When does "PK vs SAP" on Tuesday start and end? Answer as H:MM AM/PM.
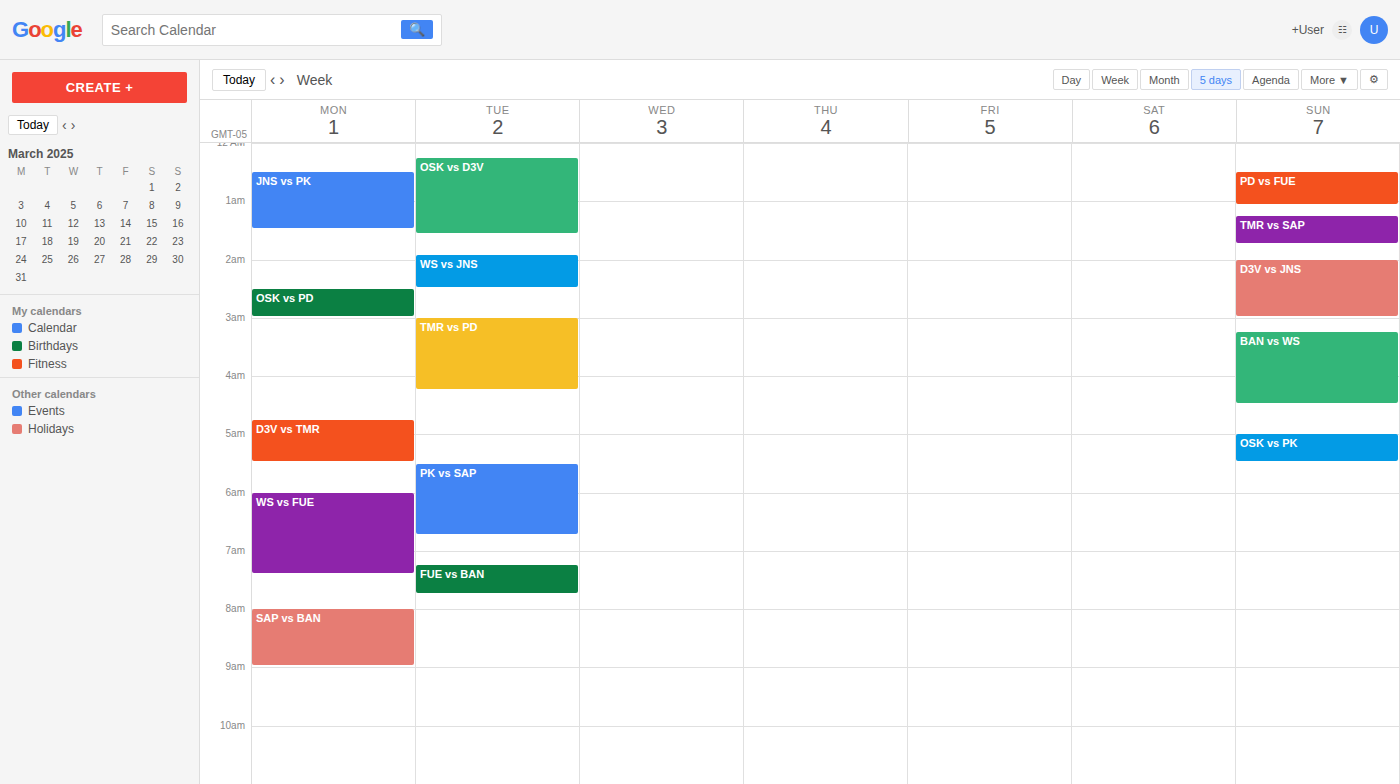
5:30 AM to 6:45 AM